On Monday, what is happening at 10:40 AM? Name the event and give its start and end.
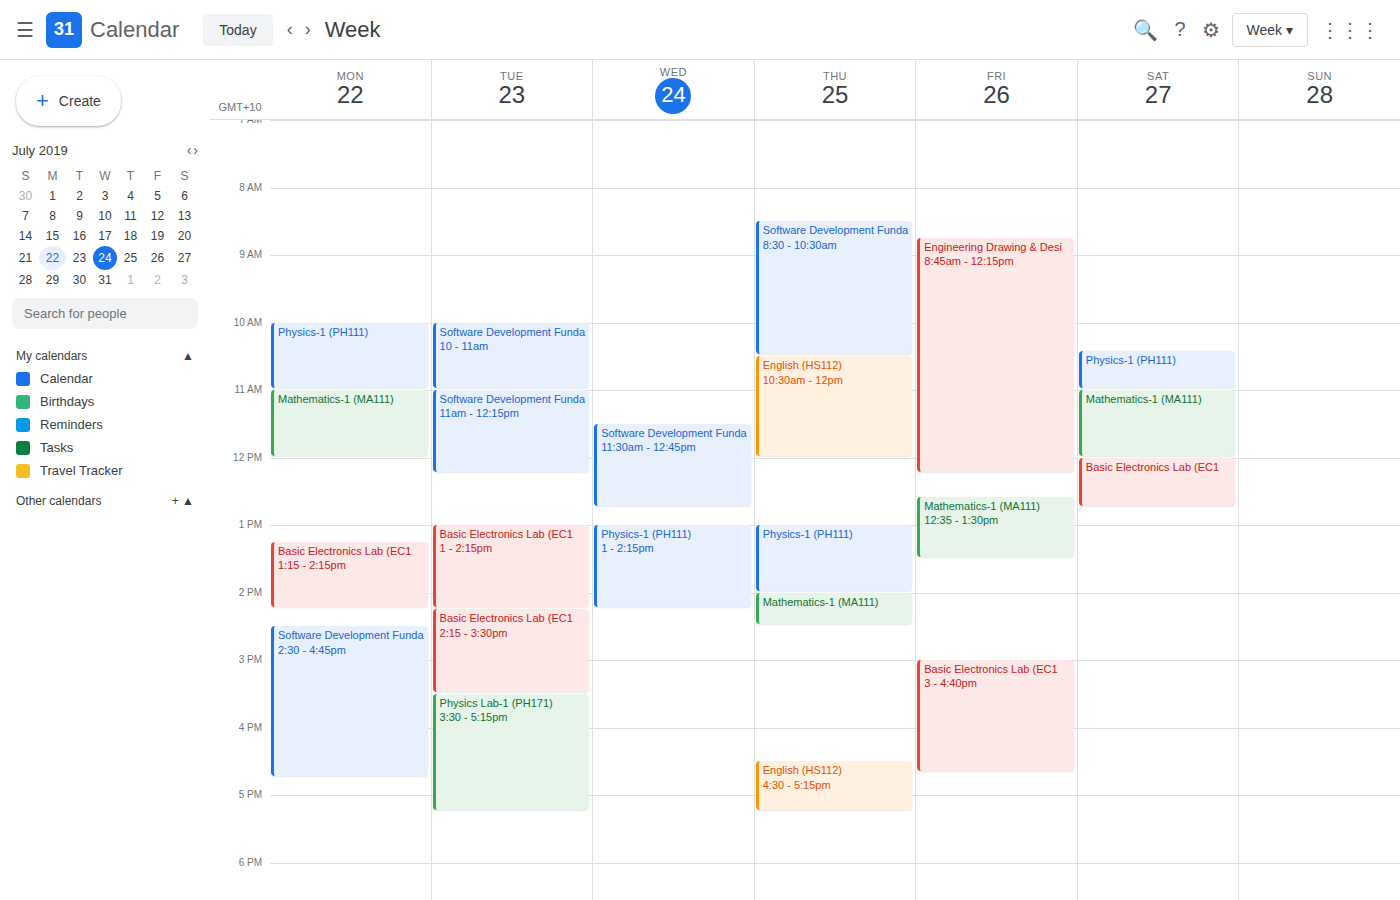
"Physics-1 (PH111)", 10:00 AM to 11:00 AM